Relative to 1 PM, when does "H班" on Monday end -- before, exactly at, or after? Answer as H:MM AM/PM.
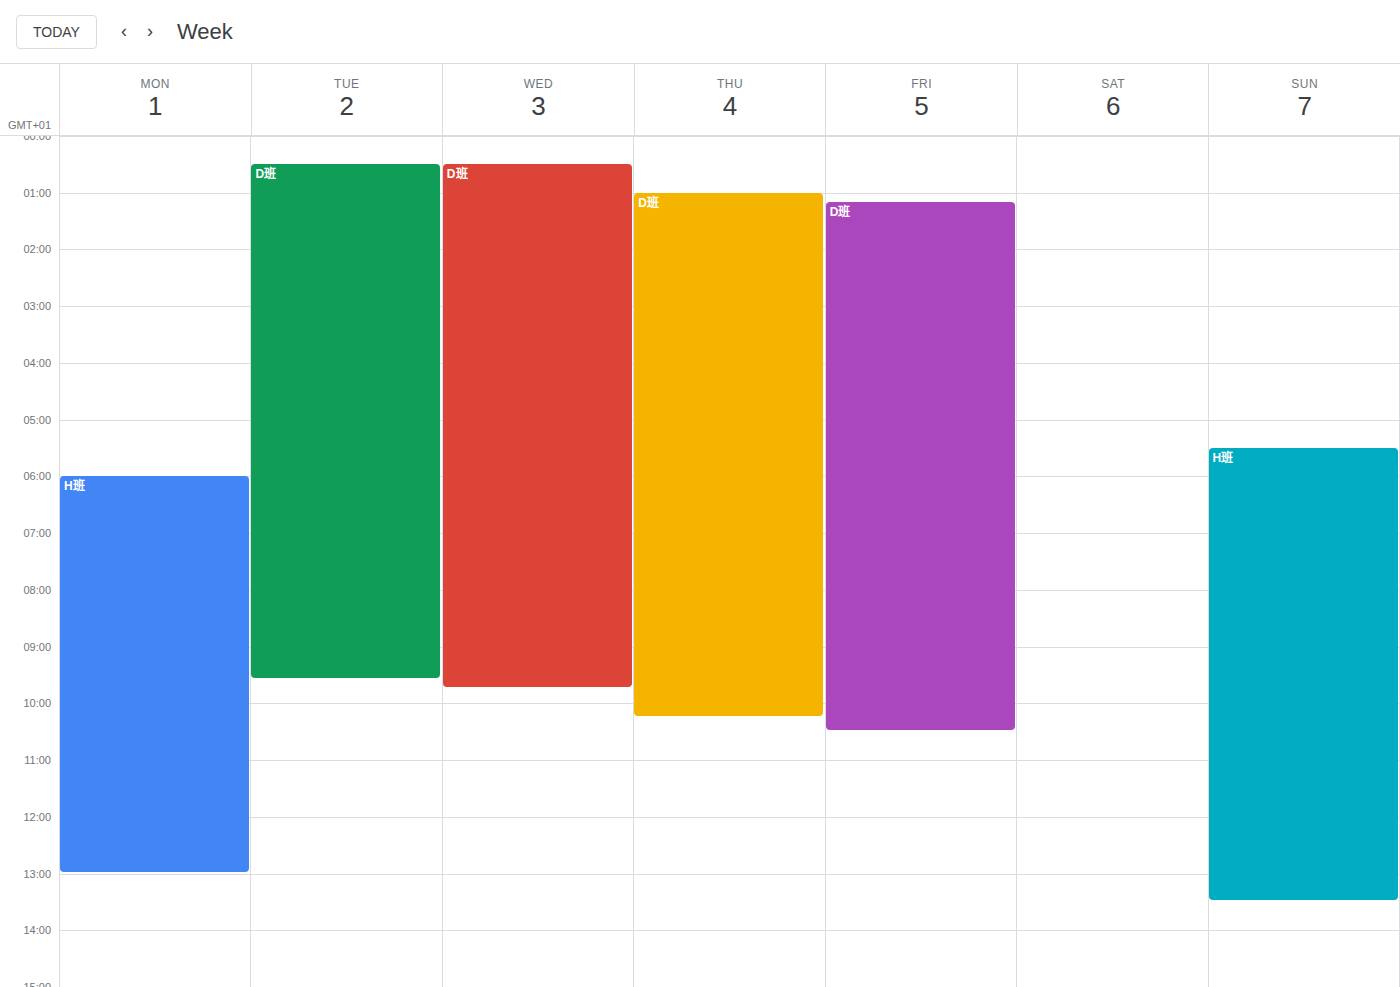
1:00 PM -- exactly at 1 PM, on the 1 PM line.